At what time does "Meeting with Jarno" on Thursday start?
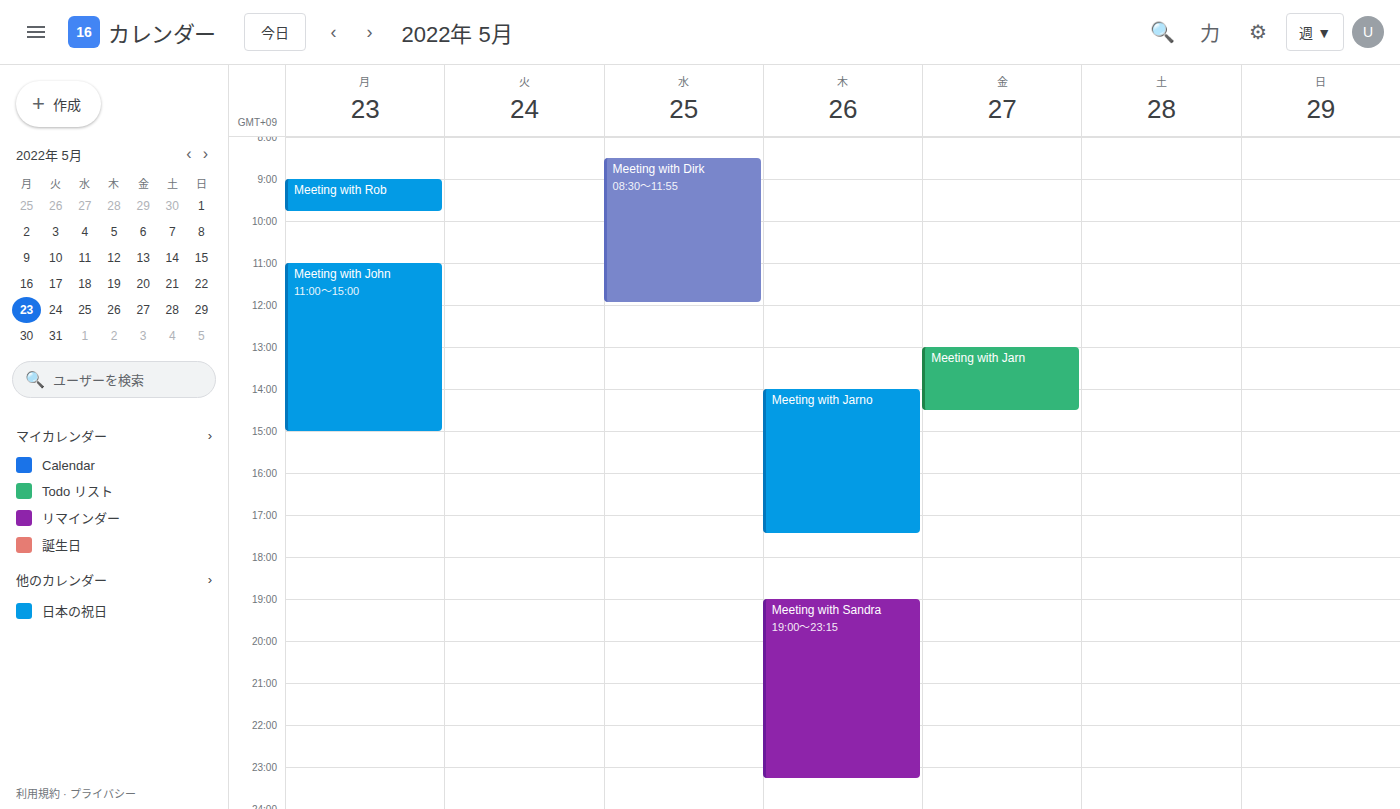
2:00 PM